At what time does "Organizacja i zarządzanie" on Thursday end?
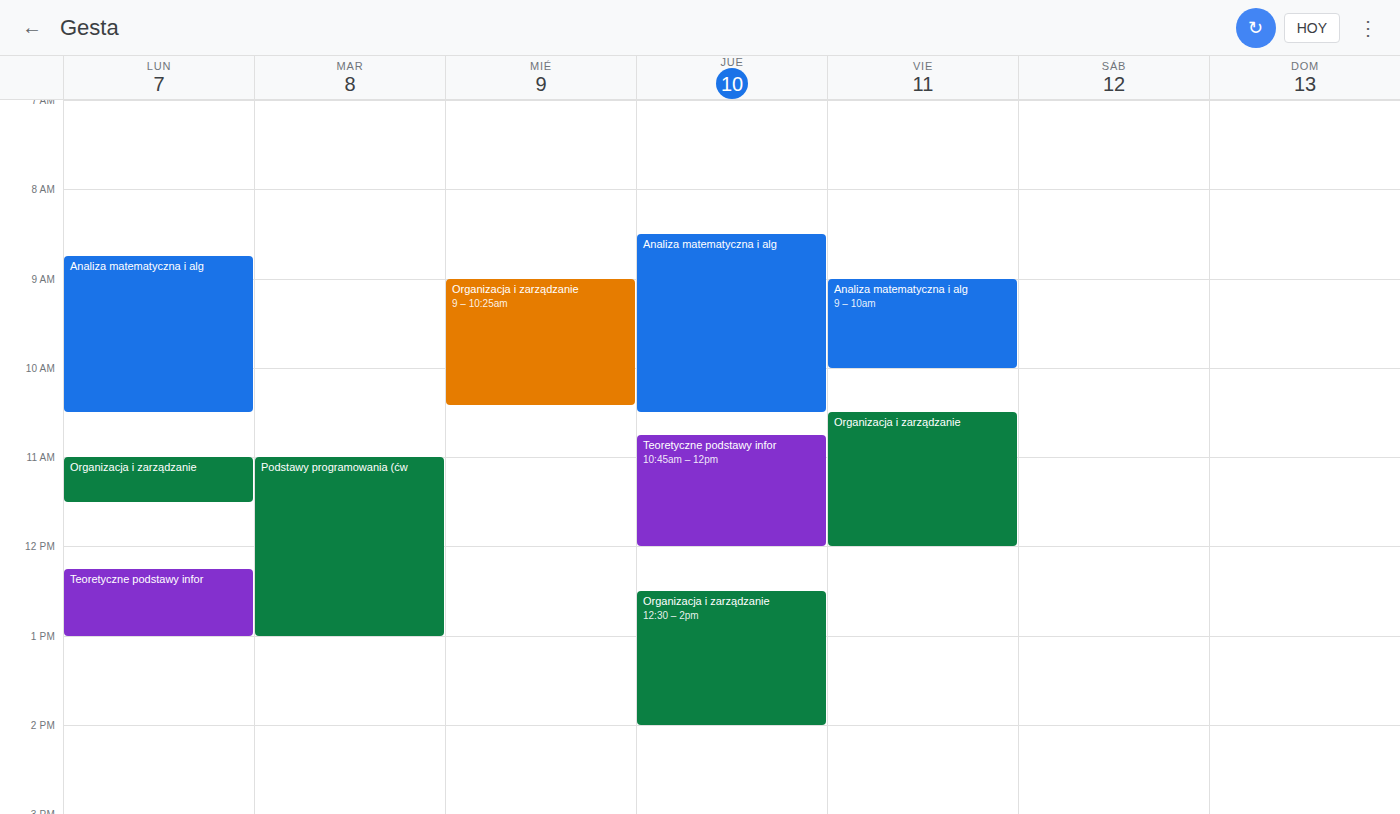
2:00 PM